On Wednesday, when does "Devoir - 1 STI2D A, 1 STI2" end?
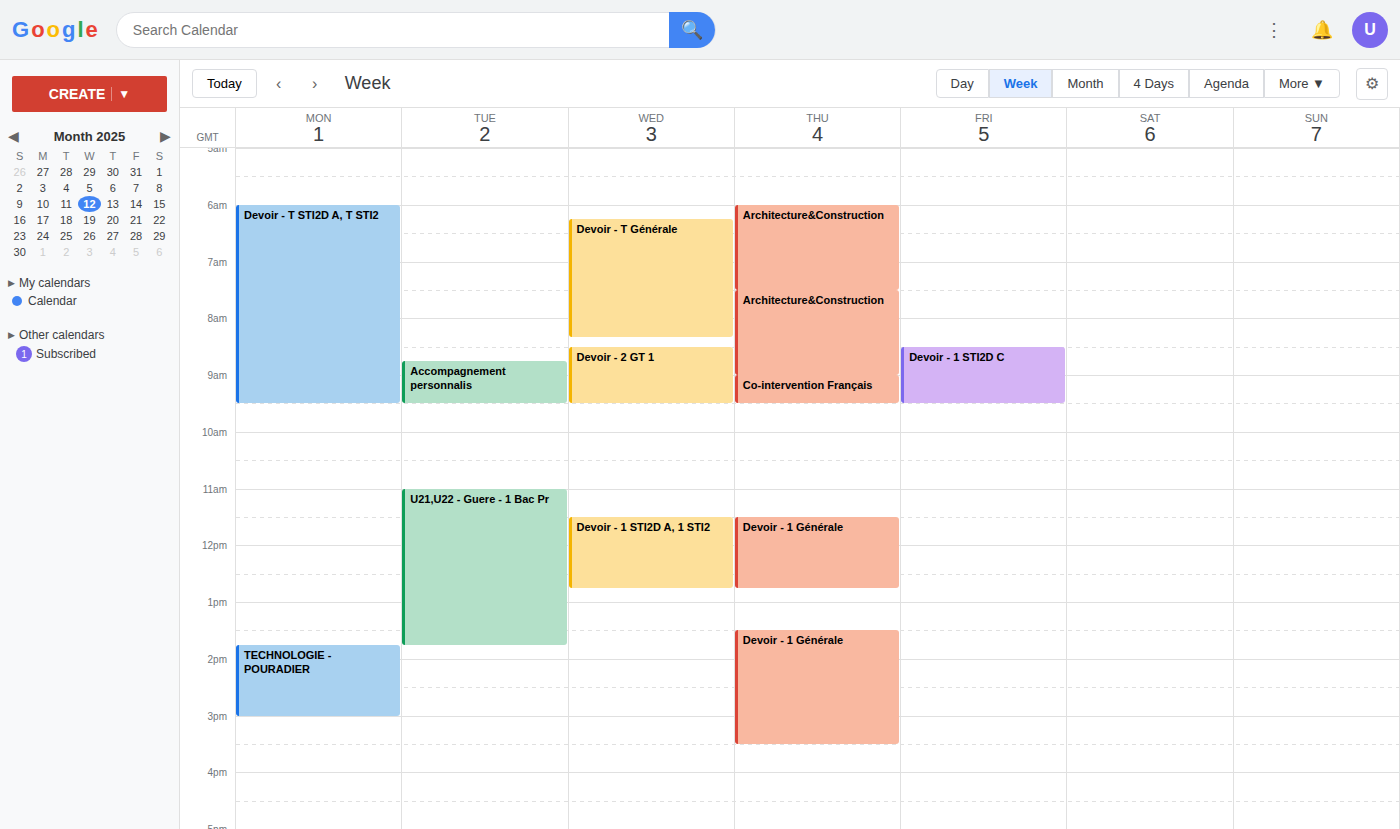
12:45 PM